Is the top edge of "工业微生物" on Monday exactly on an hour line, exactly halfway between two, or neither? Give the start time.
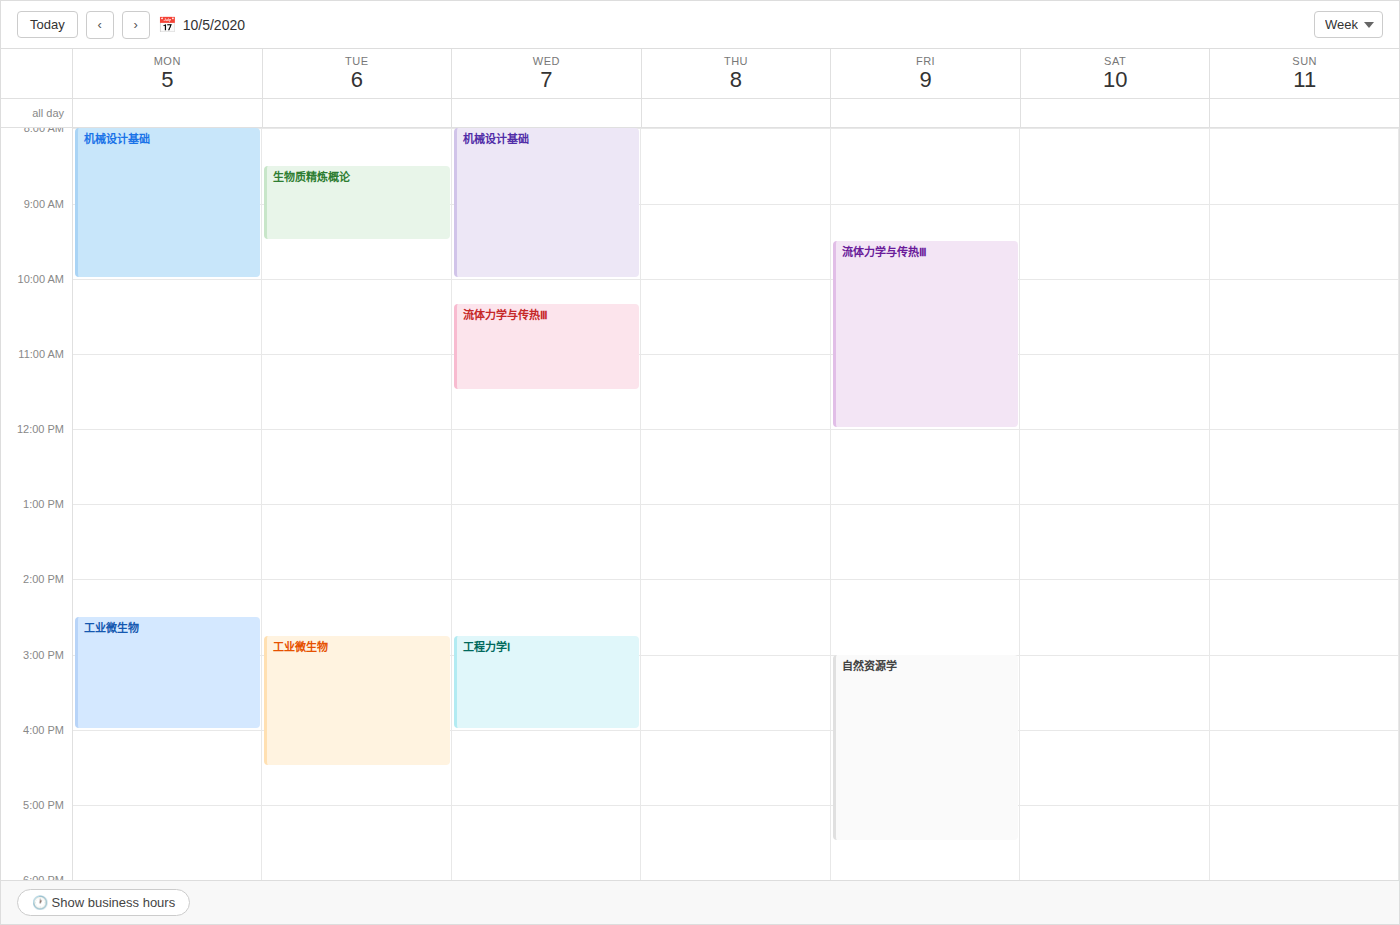
2:30 PM -- halfway between the 2 PM and 3 PM lines.